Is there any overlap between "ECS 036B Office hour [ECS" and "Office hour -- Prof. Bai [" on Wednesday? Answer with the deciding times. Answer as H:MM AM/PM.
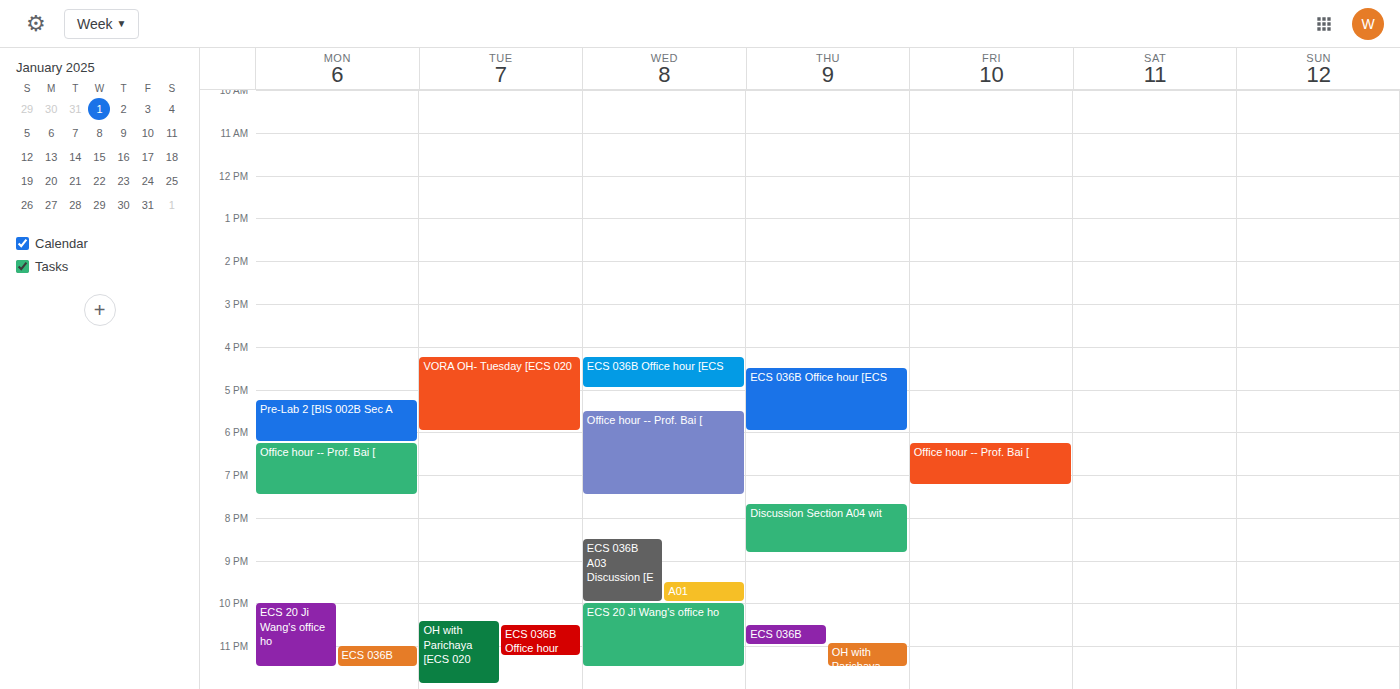
"ECS 036B Office hour [ECS" ends at 5:00 PM and "Office hour -- Prof. Bai [" starts at 5:30 PM -- no overlap.